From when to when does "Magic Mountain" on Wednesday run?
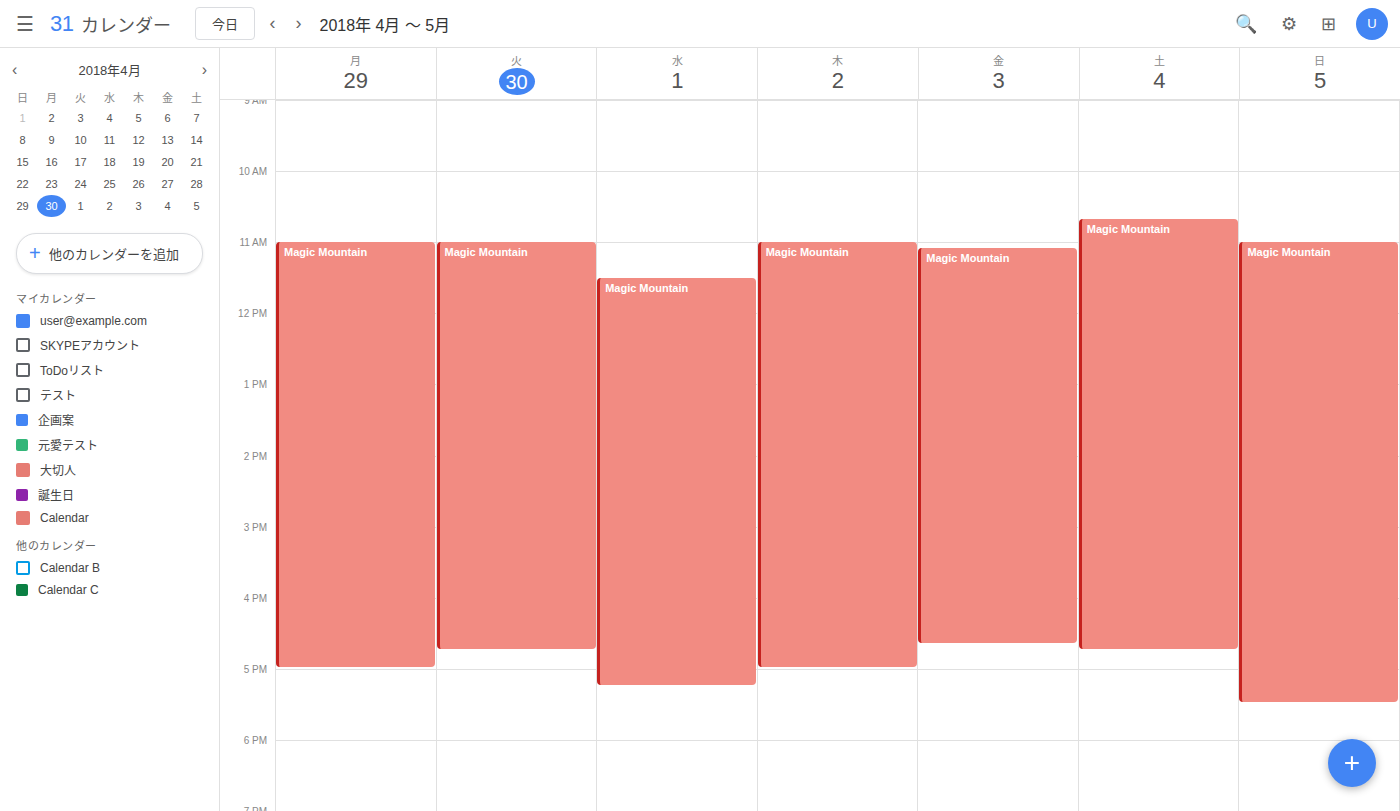
11:30 AM to 5:15 PM